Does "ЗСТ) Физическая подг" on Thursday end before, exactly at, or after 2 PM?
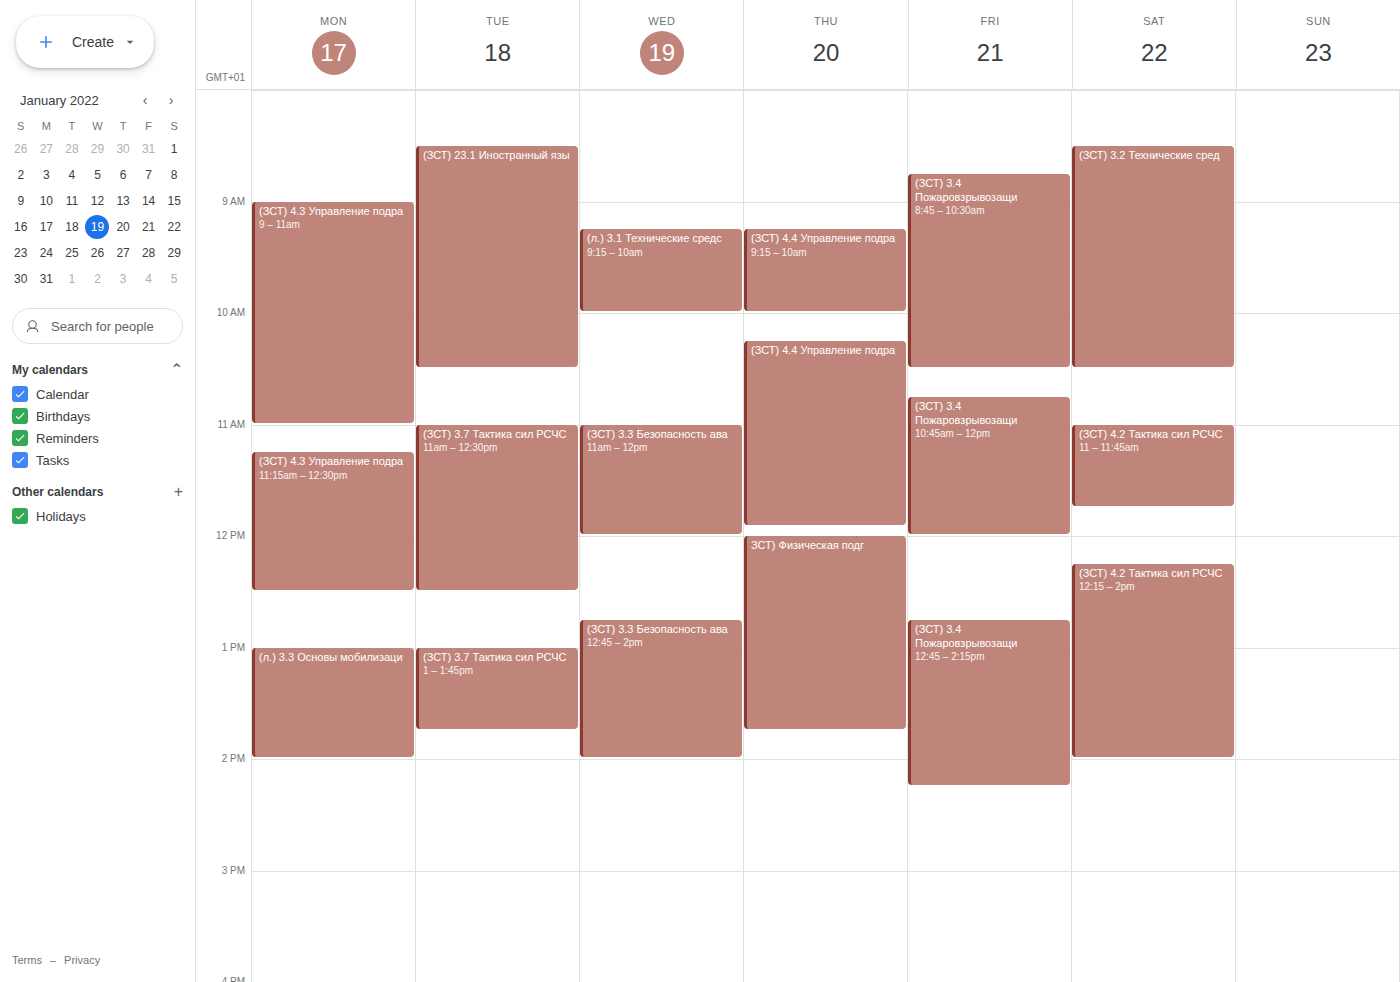
1:45 PM -- before 2 PM, 15 minutes above the 2 PM line.